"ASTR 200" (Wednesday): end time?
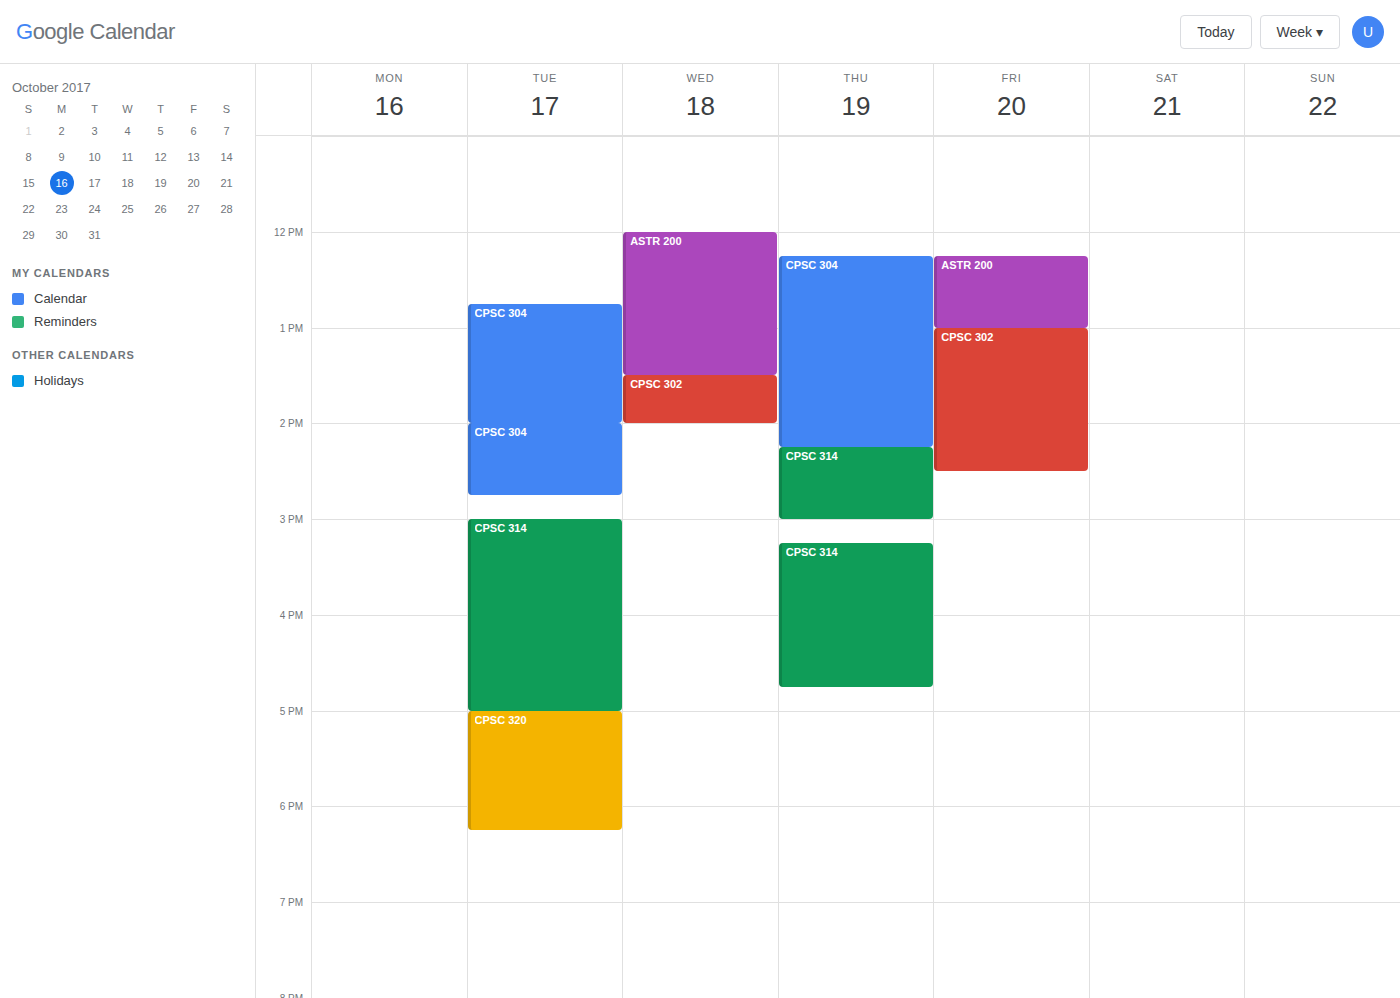
1:30 PM